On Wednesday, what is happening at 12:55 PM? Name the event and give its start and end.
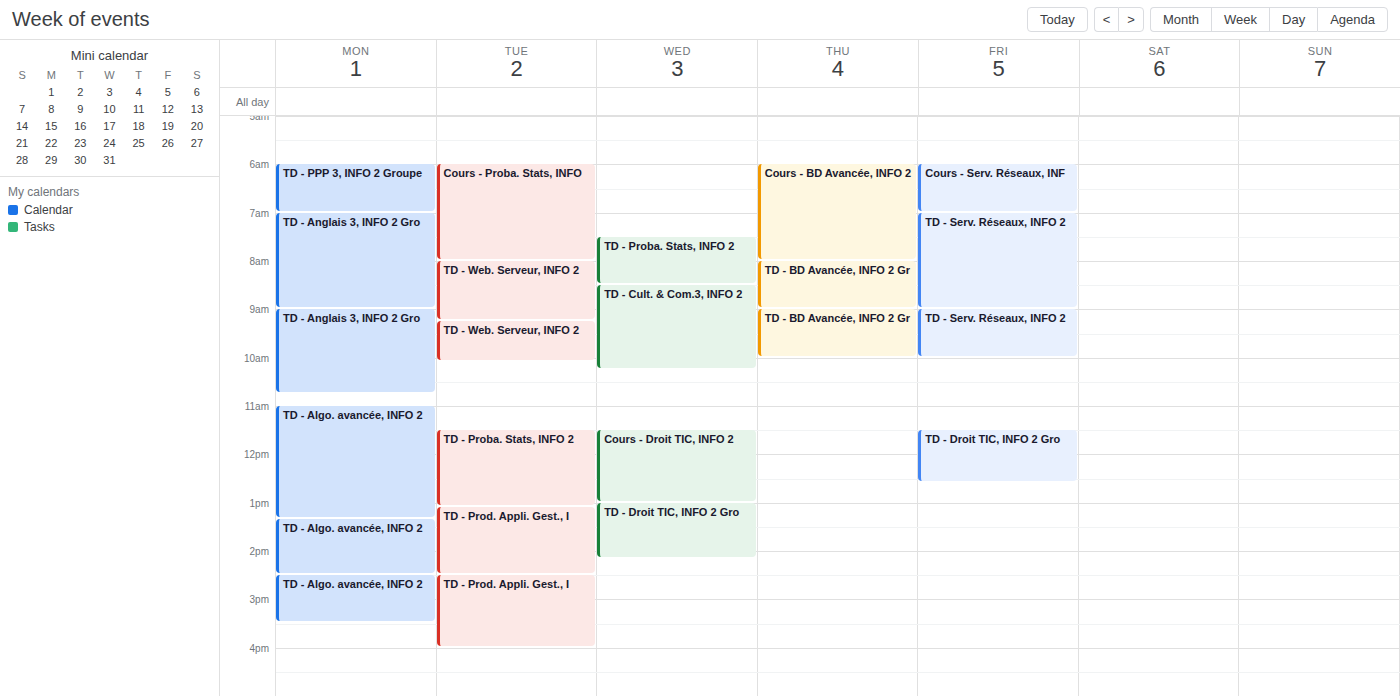
"Cours - Droit TIC, INFO 2", 11:30 AM to 1:00 PM